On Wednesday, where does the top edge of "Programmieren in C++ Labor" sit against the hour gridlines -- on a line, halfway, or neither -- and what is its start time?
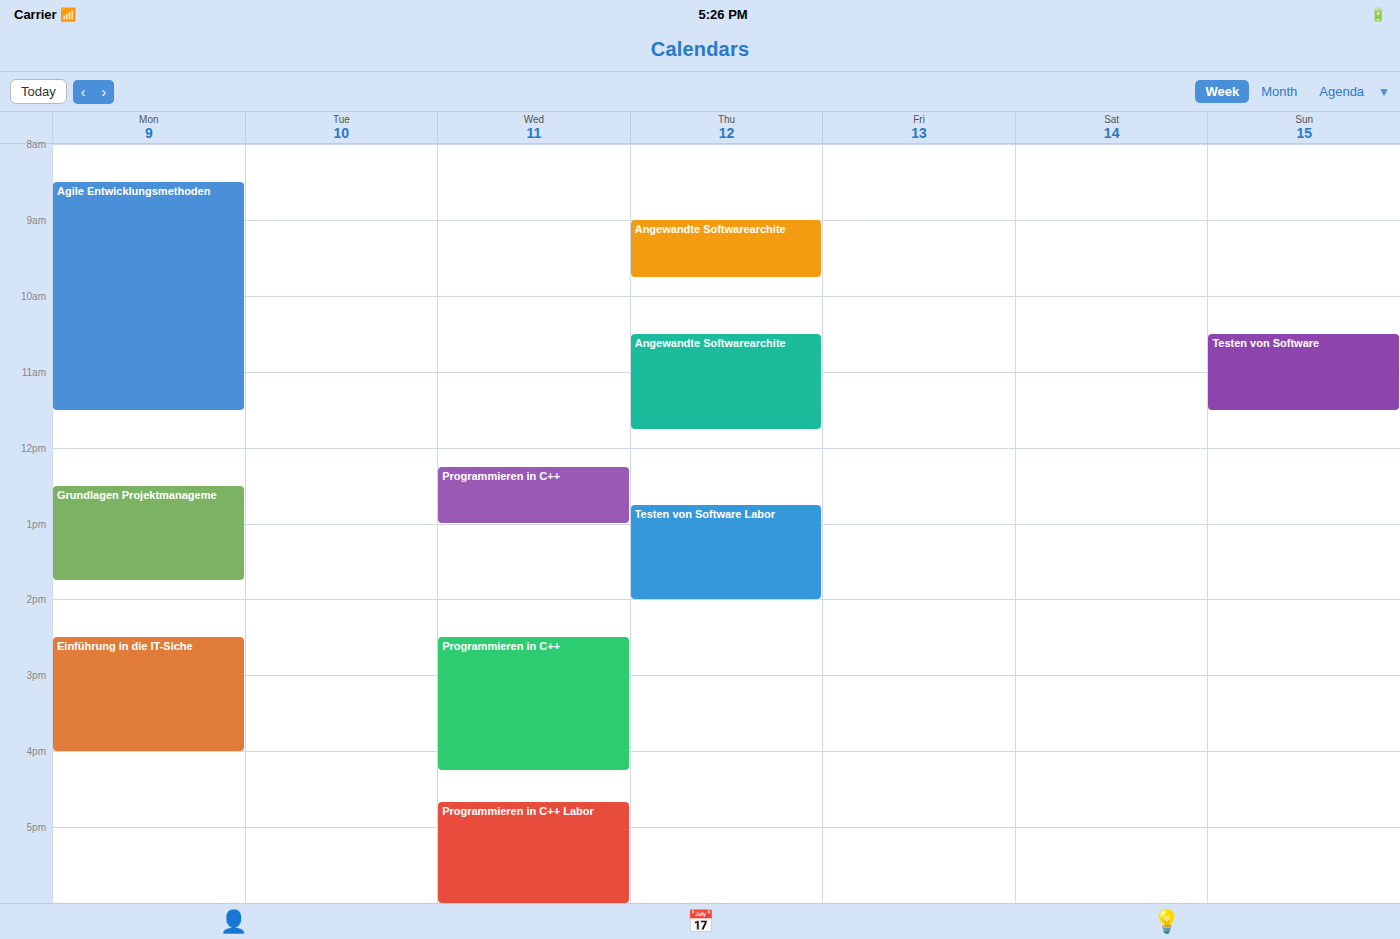
4:40 PM -- neither: 40 minutes below the 4 PM line and 20 minutes above the 5 PM line.